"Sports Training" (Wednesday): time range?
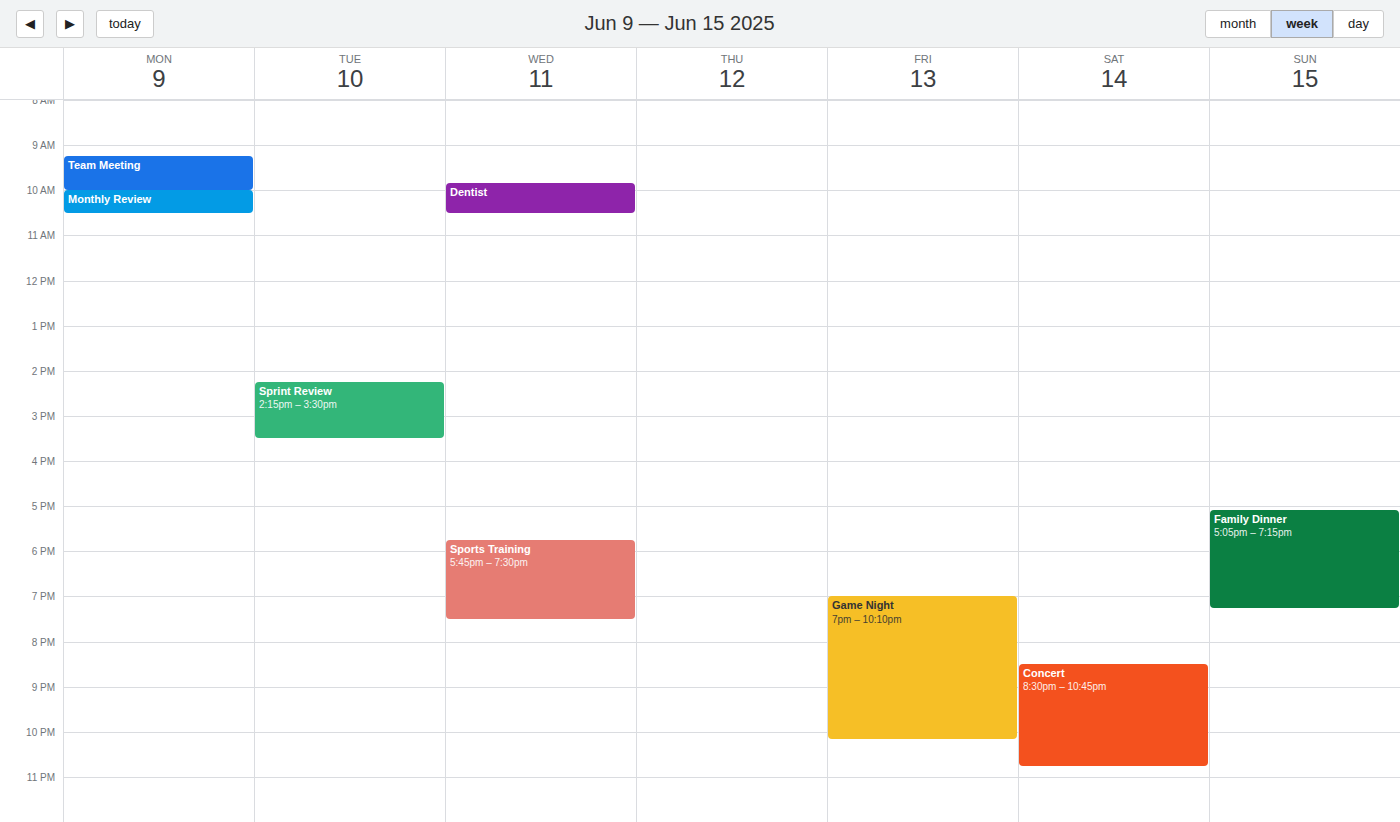
5:45 PM to 7:30 PM